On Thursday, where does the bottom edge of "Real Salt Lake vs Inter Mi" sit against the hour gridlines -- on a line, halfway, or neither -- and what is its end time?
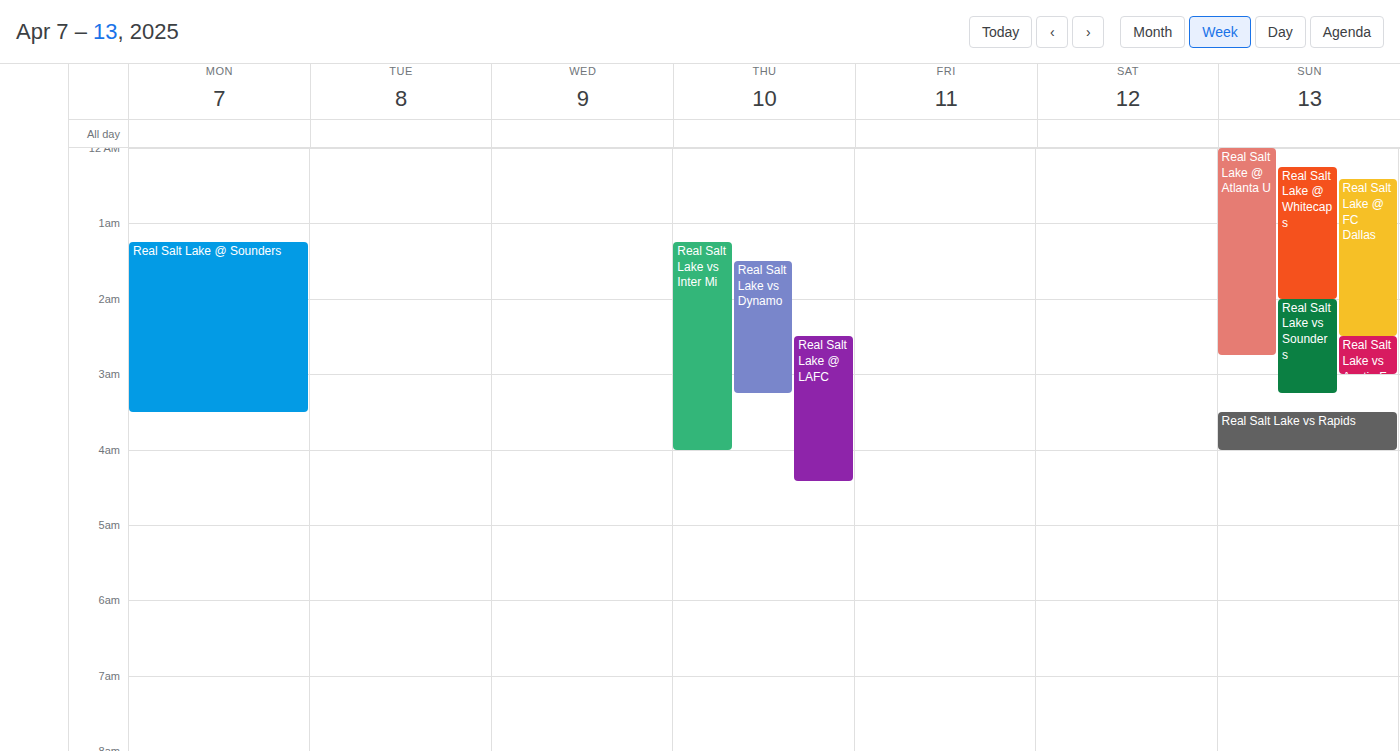
4:00 AM -- exactly on the 4 AM line.